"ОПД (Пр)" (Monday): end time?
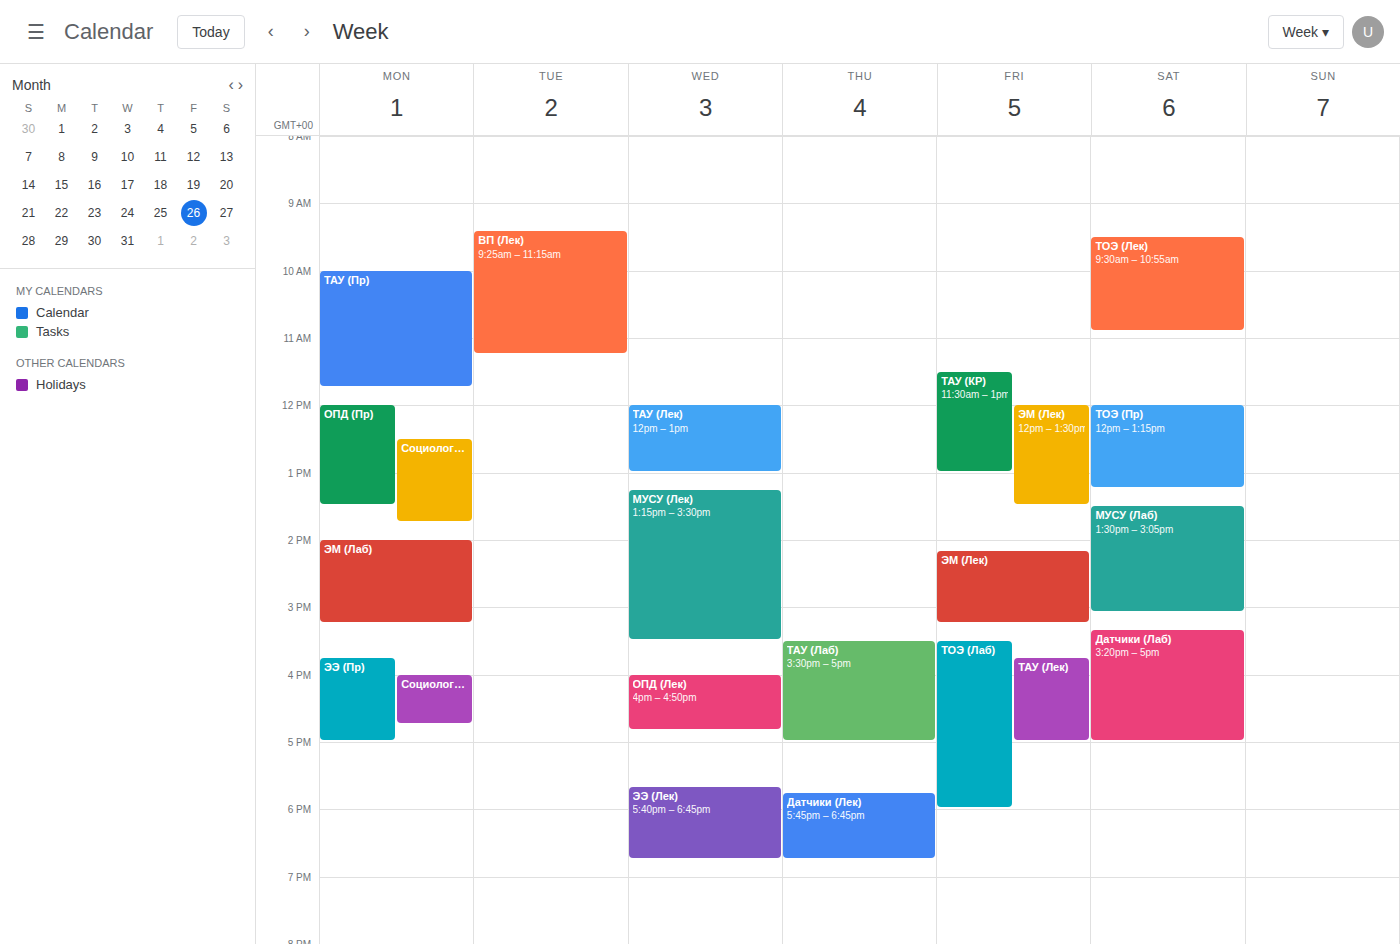
1:30 PM